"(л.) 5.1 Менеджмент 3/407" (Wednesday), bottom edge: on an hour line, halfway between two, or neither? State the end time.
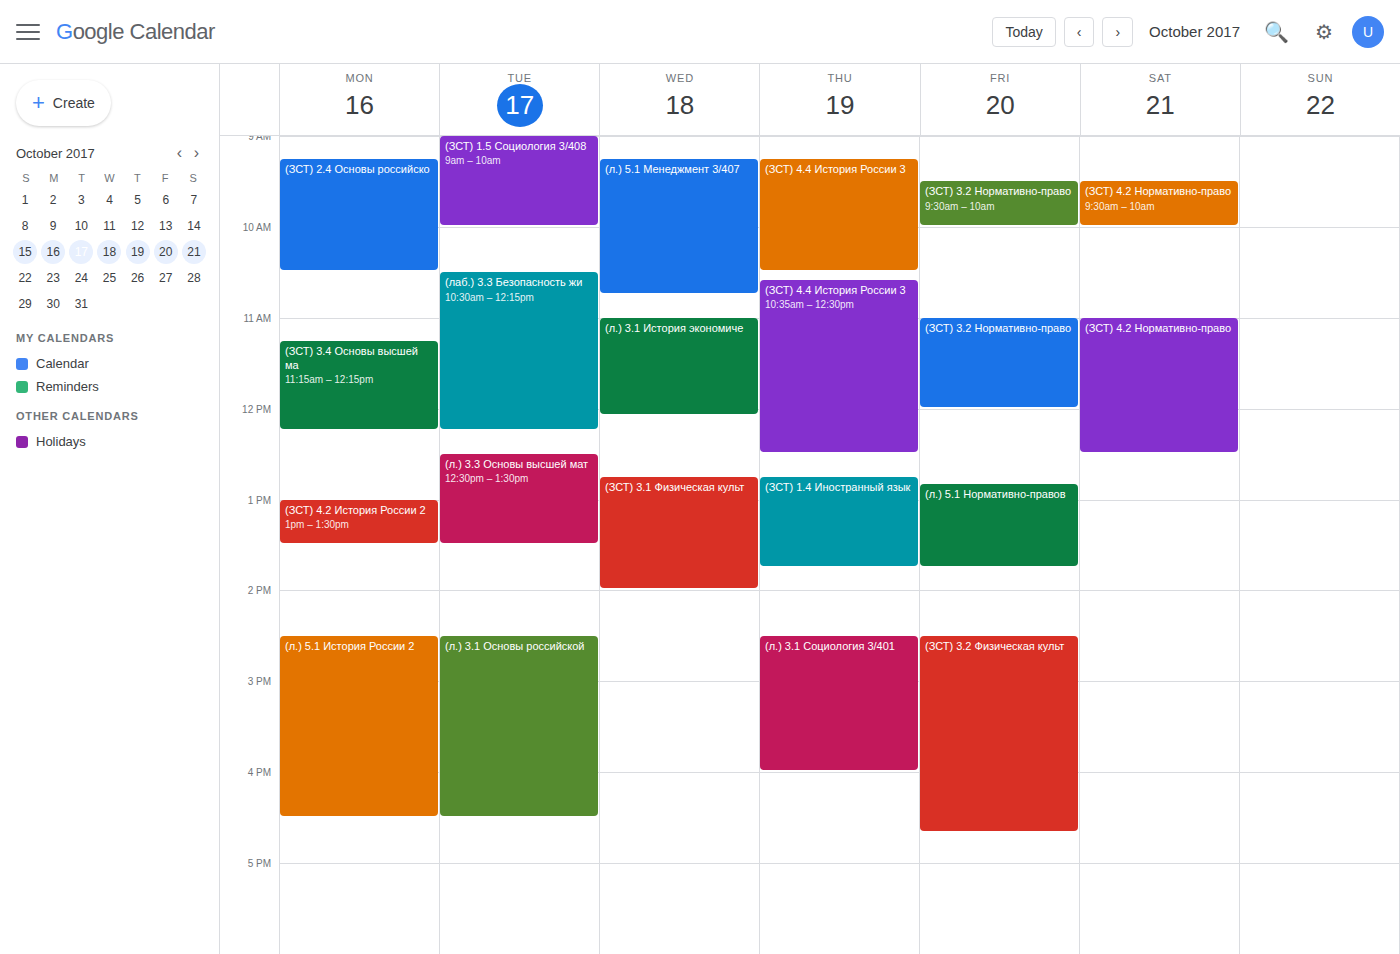
10:45 AM -- neither: three quarters of the way from the 10 AM line to the 11 AM line.